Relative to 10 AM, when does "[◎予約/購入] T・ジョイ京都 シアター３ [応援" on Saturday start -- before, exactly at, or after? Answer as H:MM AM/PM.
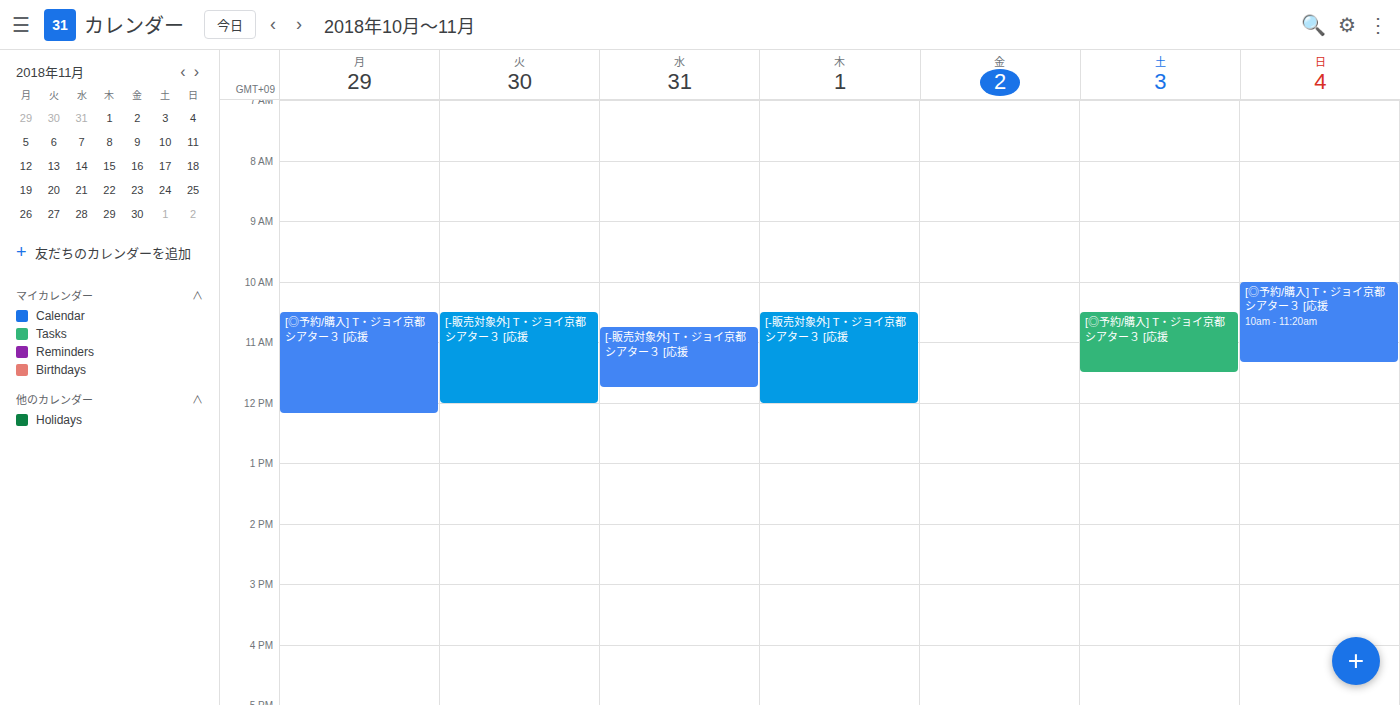
10:30 AM -- after 10 AM, 30 minutes below the 10 AM line.